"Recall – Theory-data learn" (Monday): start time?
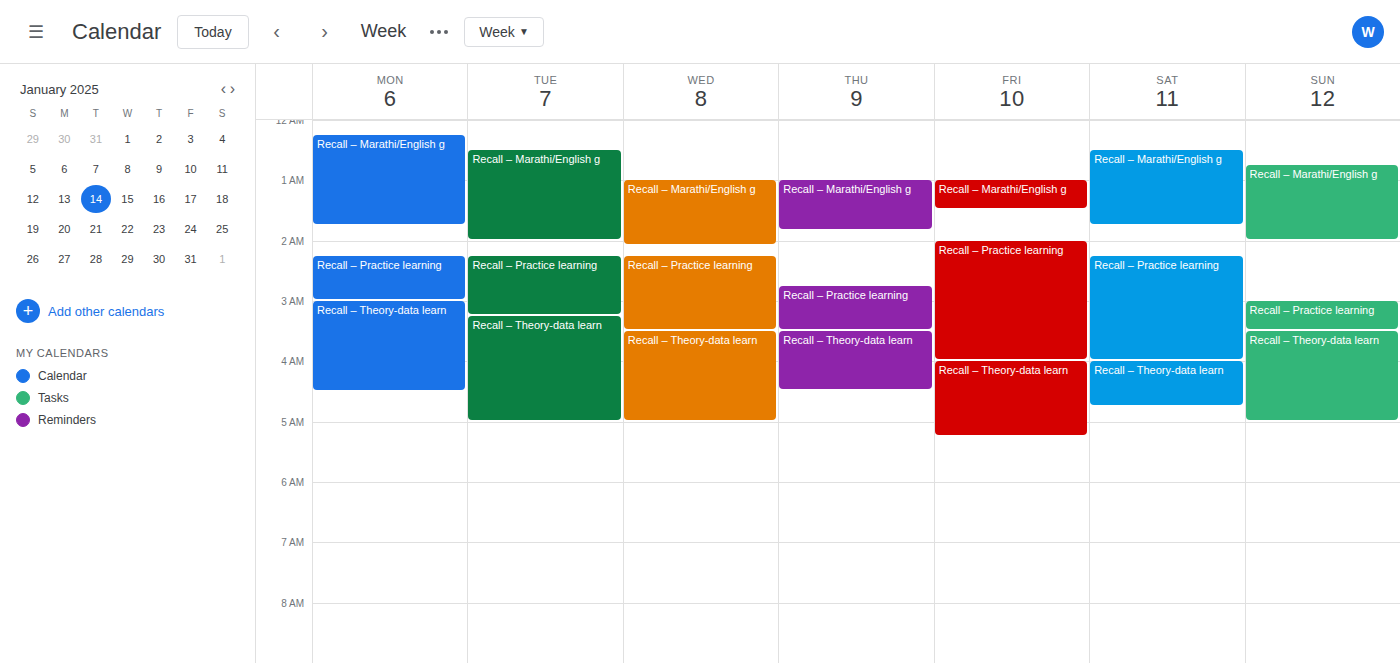
03:00